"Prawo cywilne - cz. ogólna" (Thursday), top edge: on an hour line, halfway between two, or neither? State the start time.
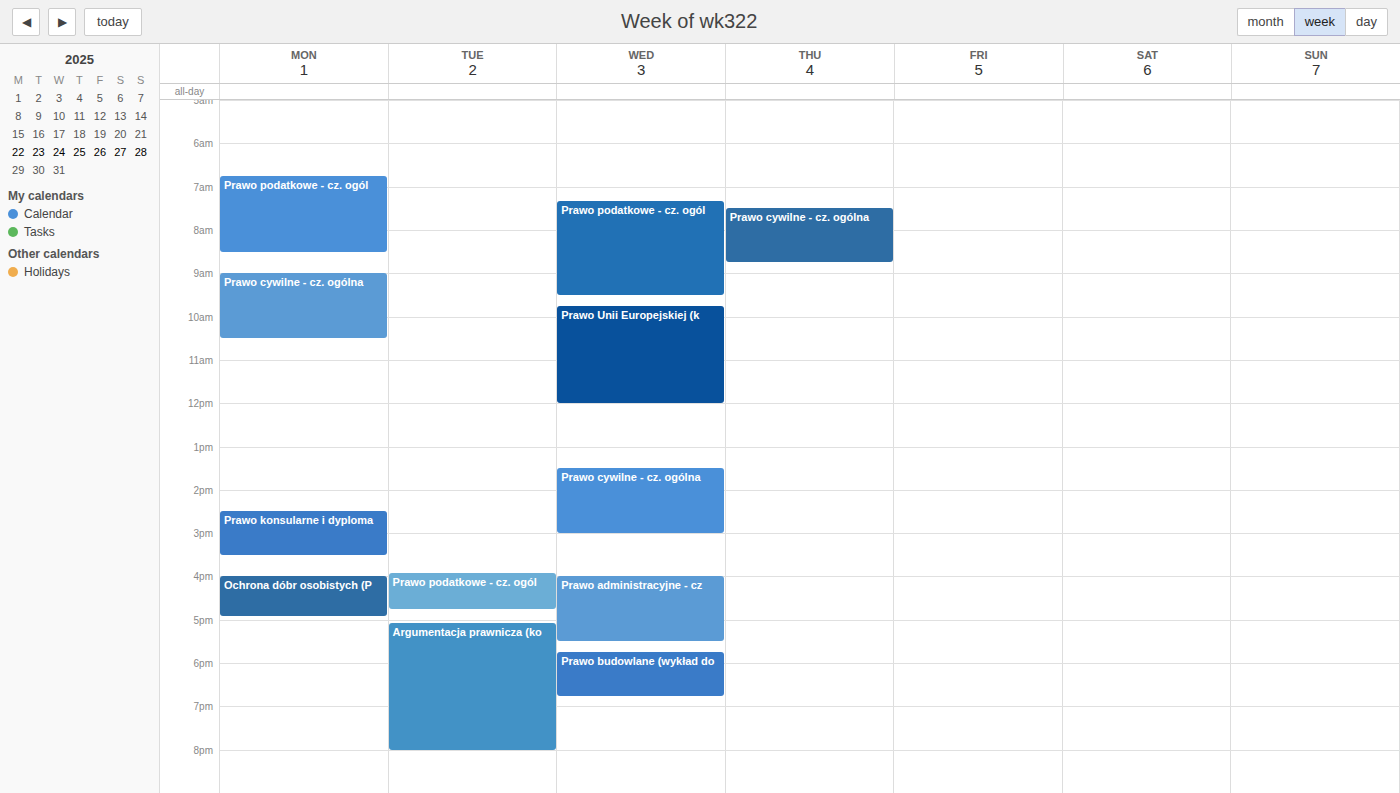
7:30 AM -- halfway between the 7 AM and 8 AM lines.